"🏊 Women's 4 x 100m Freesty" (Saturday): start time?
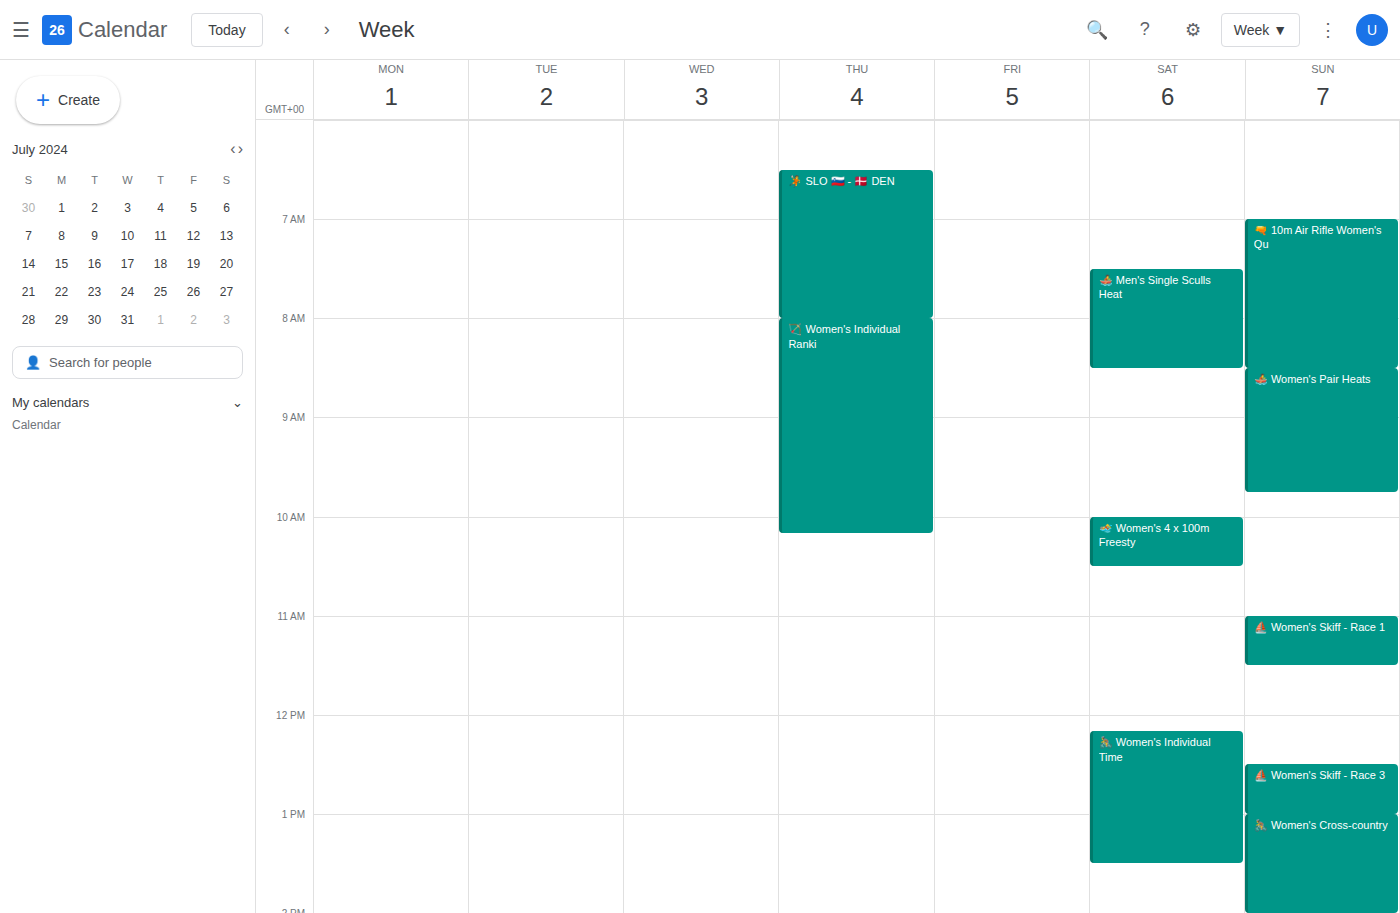
10:00 AM